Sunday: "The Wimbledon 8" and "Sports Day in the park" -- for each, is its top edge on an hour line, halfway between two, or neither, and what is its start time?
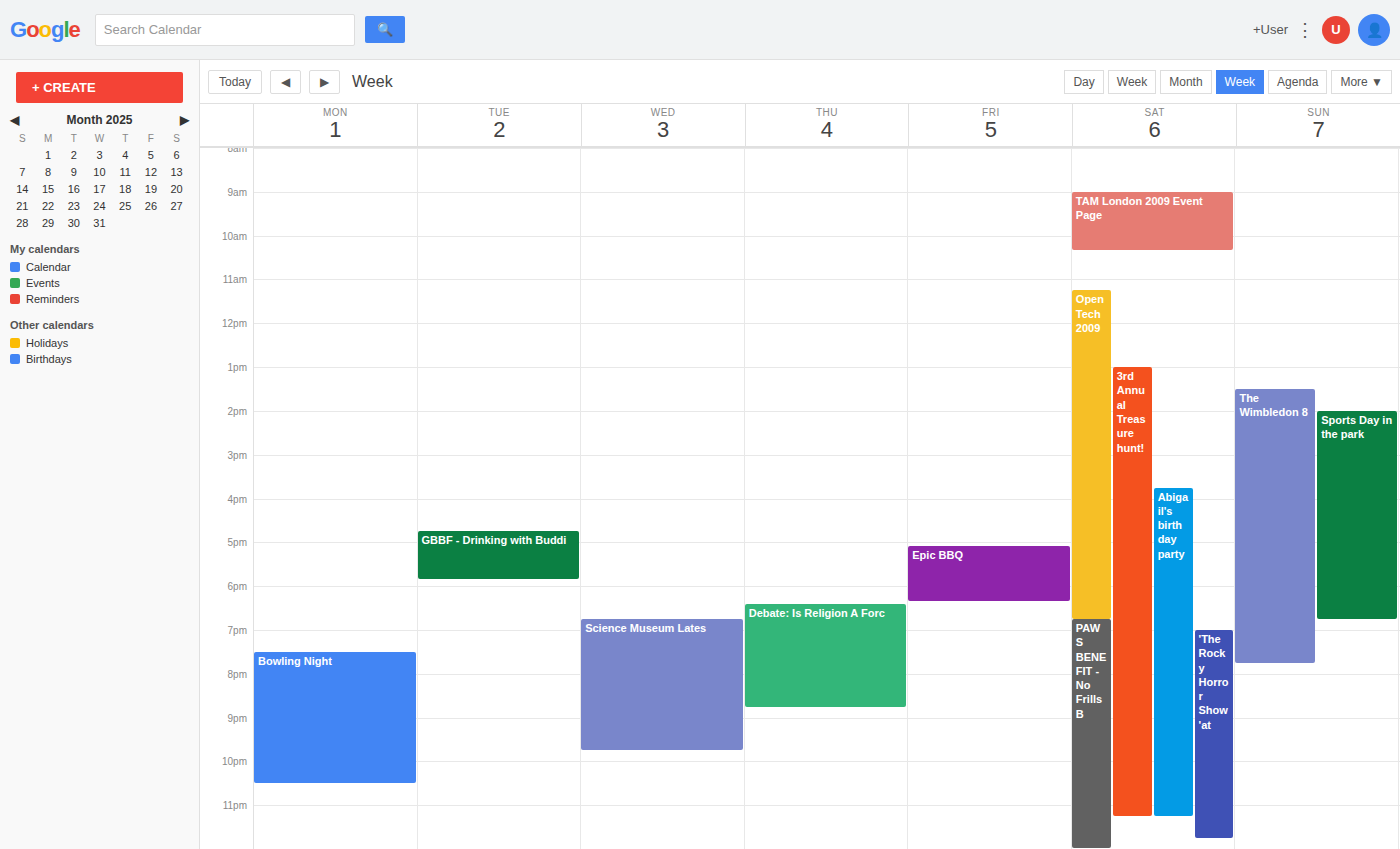
"The Wimbledon 8": 1:30 PM, halfway between the 1 PM and 2 PM lines. "Sports Day in the park": 2:00 PM, exactly on the 2 PM line.